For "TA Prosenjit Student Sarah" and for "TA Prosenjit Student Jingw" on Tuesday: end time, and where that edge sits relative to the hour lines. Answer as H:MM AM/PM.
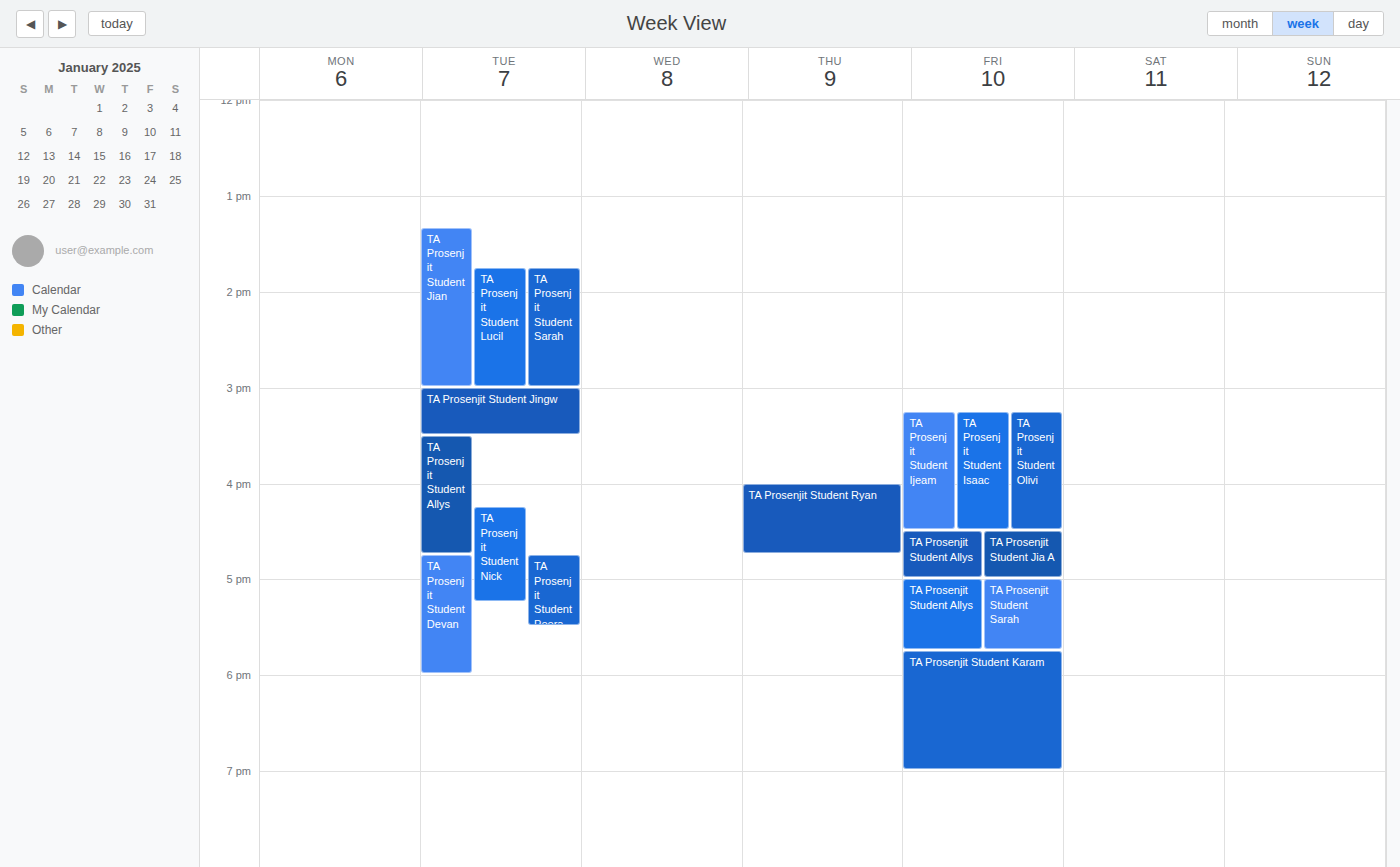
"TA Prosenjit Student Sarah": 3:00 PM, exactly on the 3 PM line. "TA Prosenjit Student Jingw": 3:30 PM, halfway between the 3 PM and 4 PM lines.